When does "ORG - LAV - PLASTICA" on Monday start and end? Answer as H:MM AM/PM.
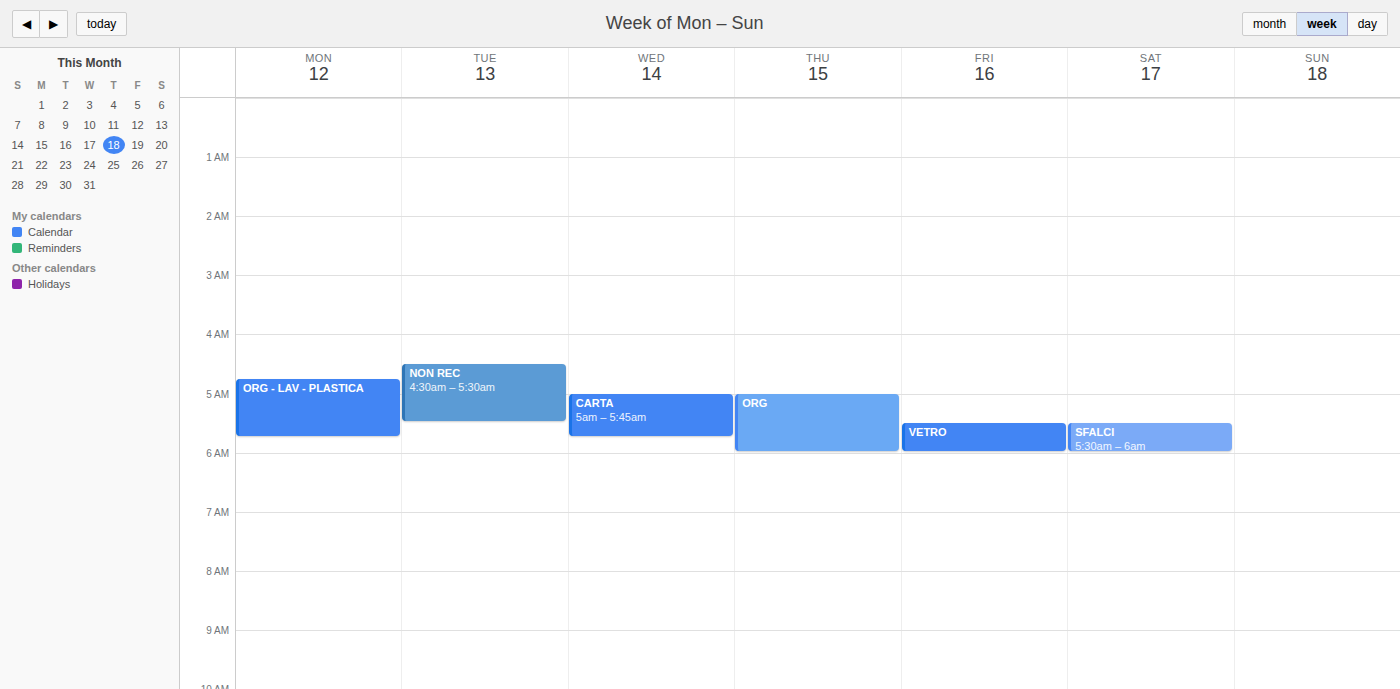
4:45 AM to 5:45 AM